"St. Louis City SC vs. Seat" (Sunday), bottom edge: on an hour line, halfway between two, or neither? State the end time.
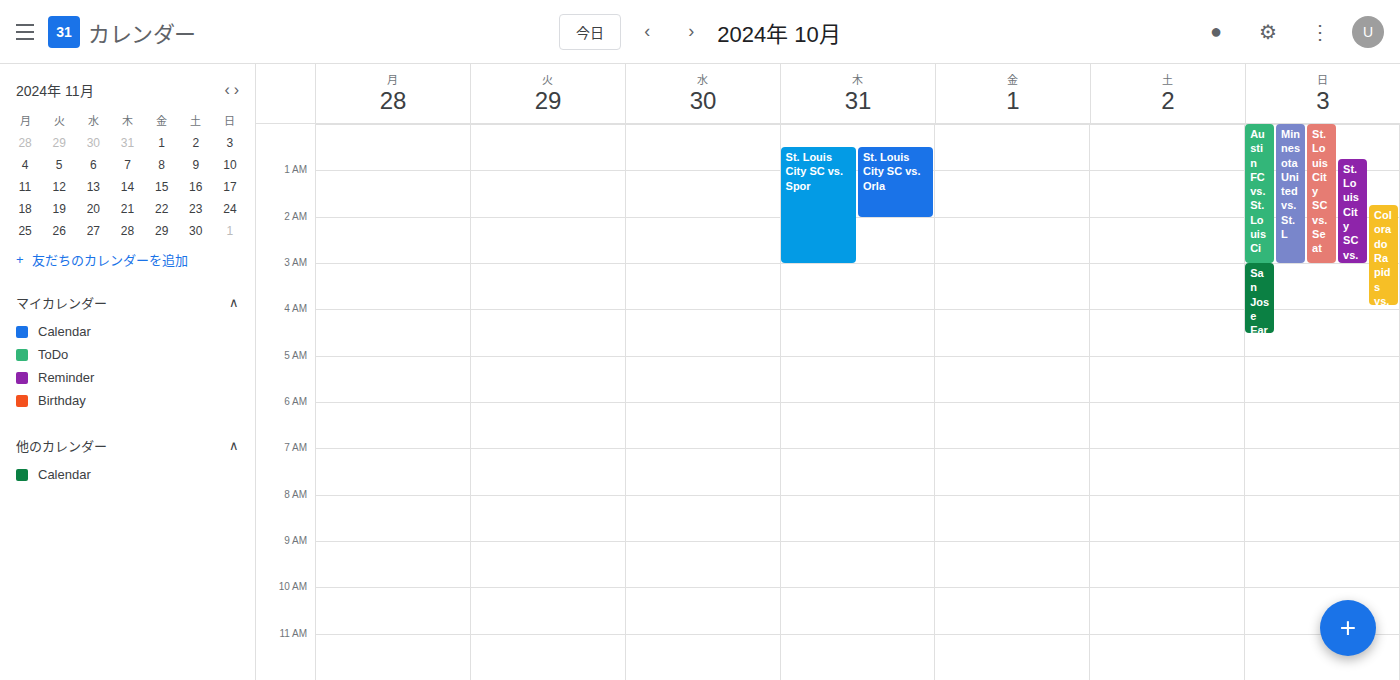
3:00 AM -- exactly on the 3 AM line.